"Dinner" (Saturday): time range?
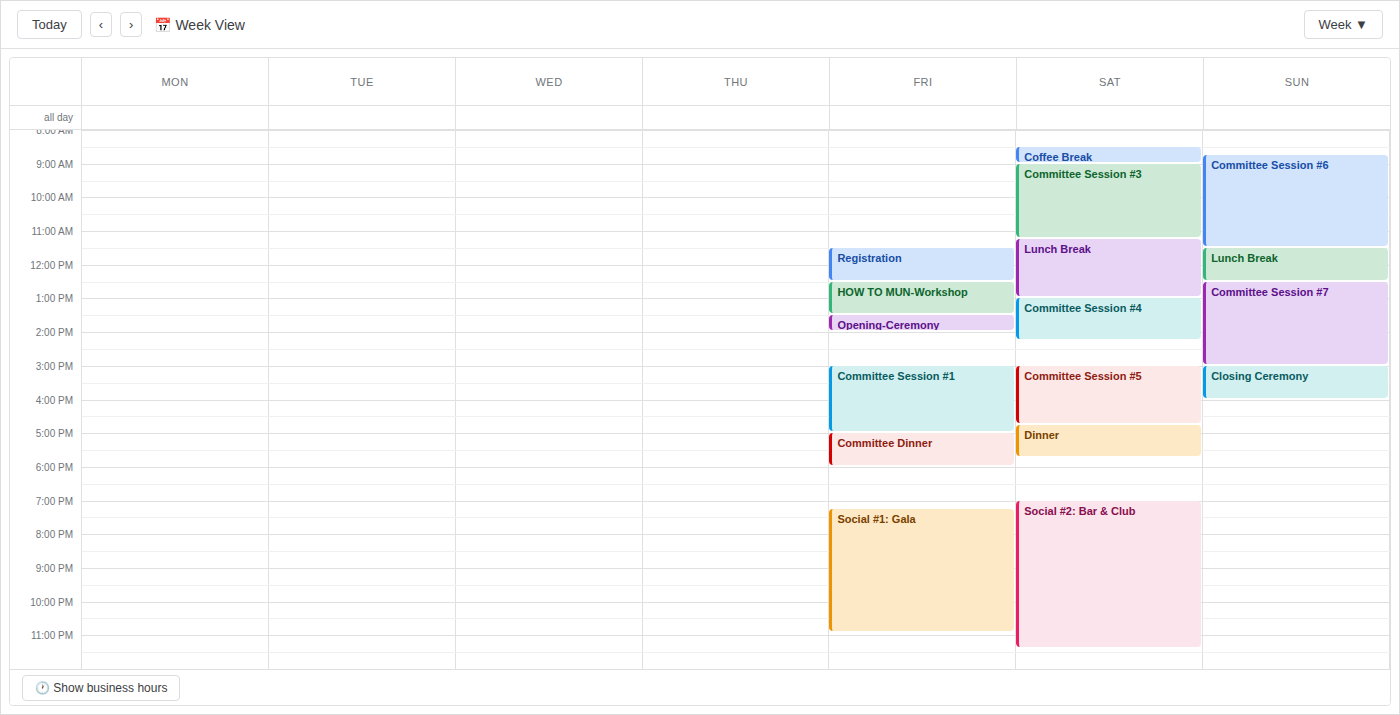
4:45 PM to 5:45 PM